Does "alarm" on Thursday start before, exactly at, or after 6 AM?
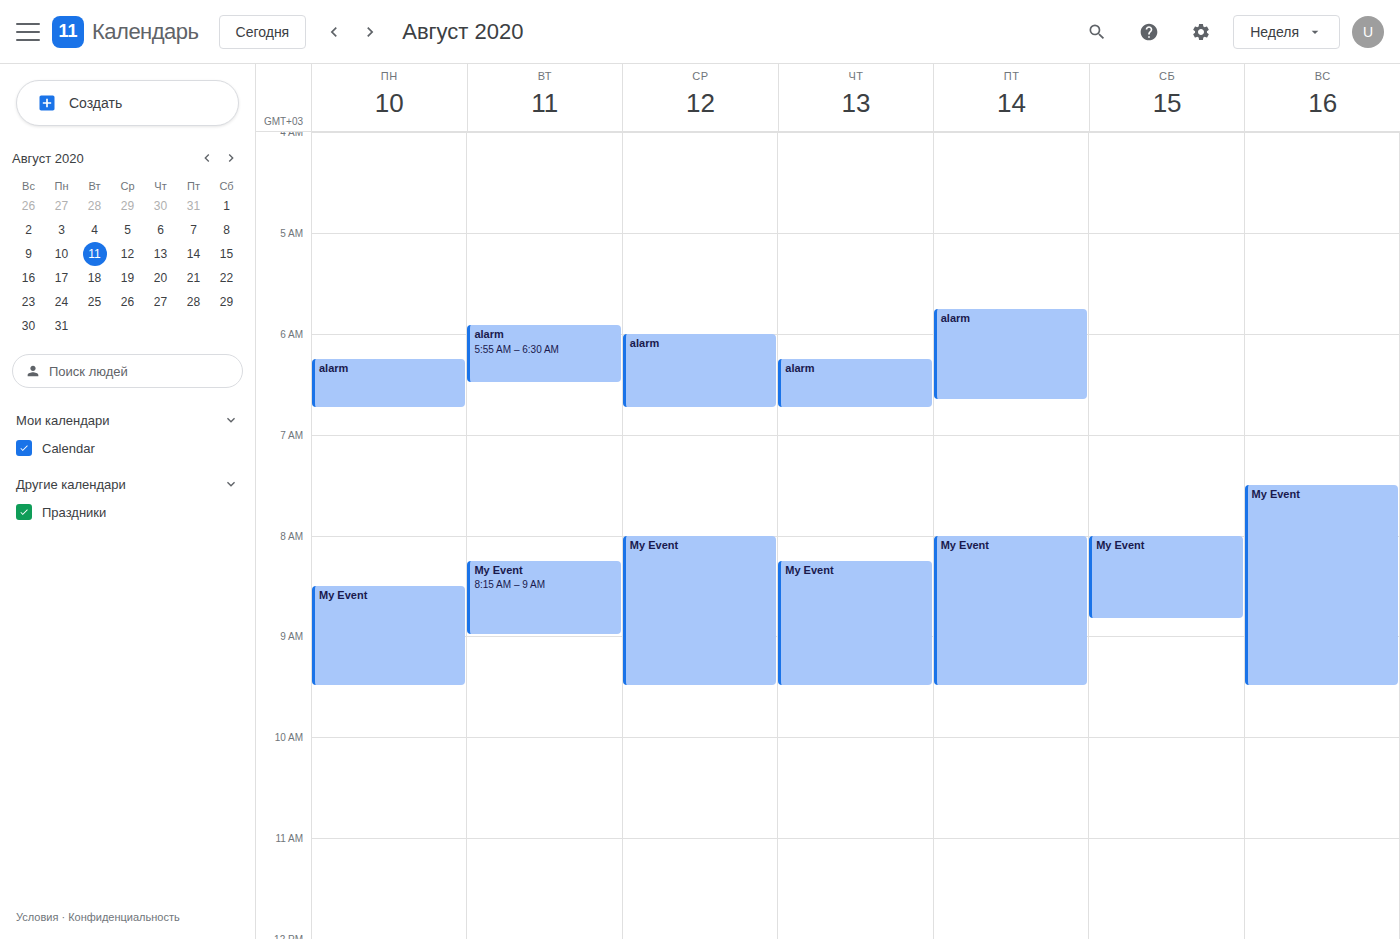
6:15 AM -- after 6 AM, 15 minutes below the 6 AM line.